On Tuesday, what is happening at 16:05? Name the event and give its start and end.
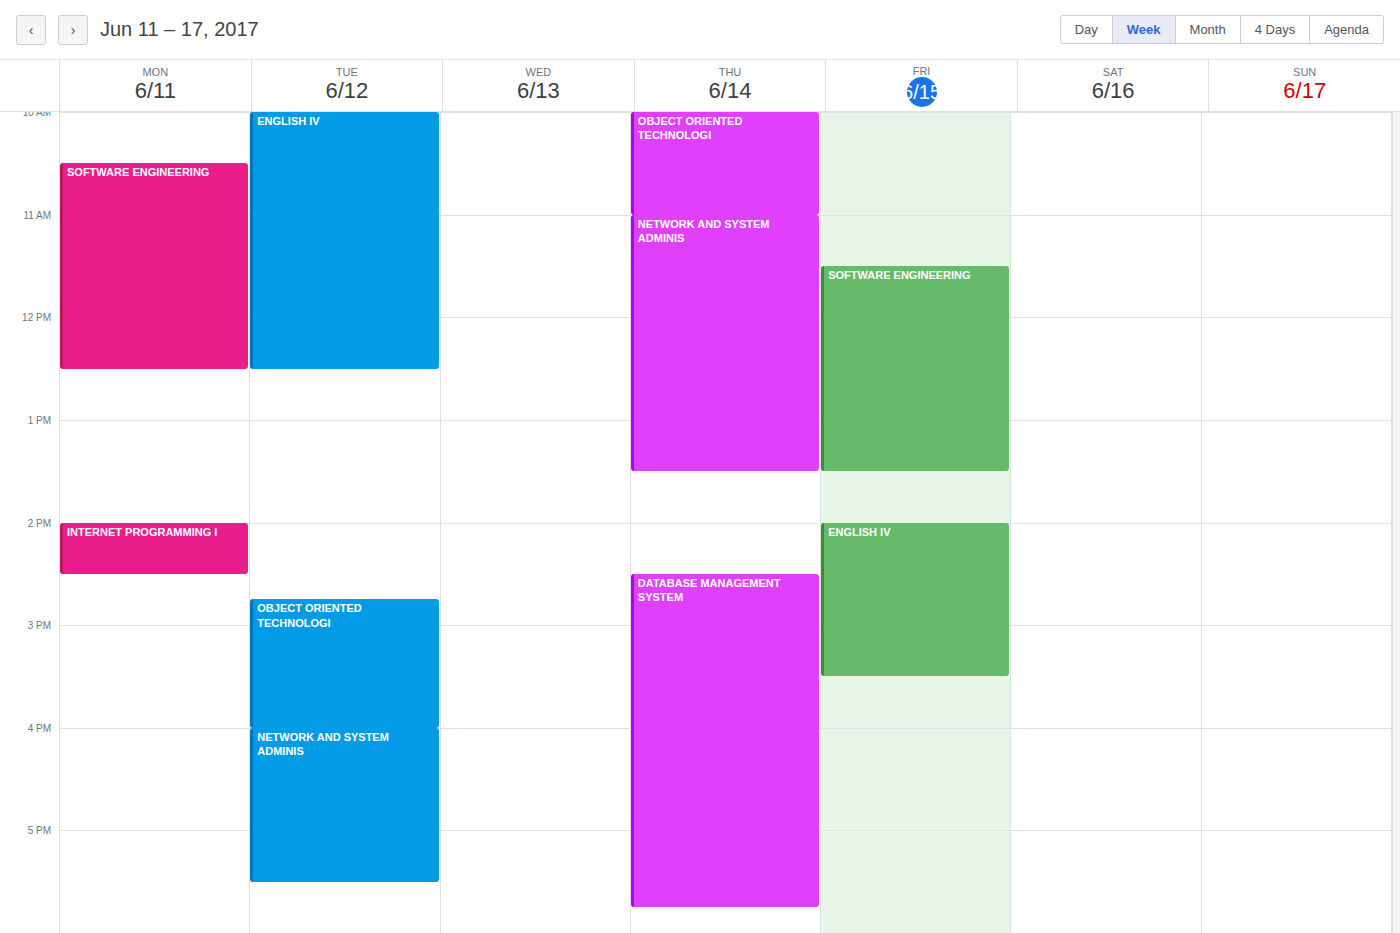
"NETWORK AND SYSTEM ADMINIS", 16:00 to 17:30